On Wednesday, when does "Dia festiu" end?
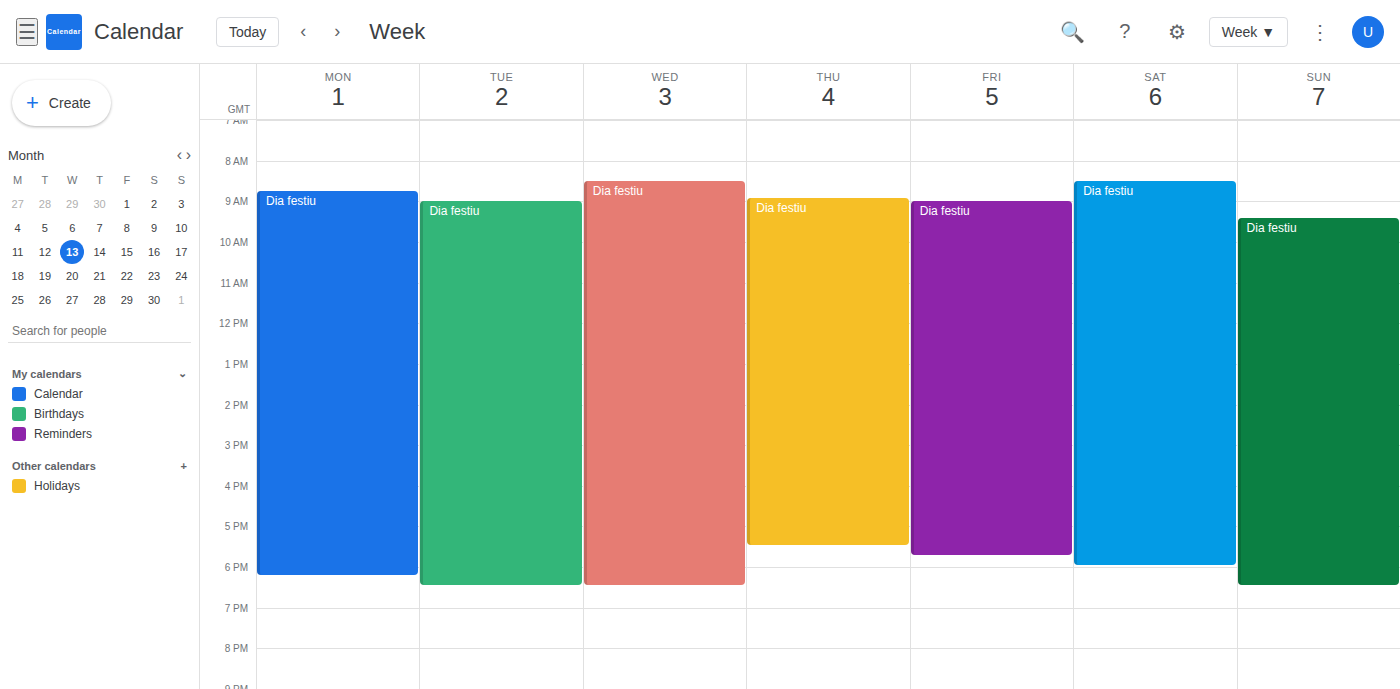
6:30 PM